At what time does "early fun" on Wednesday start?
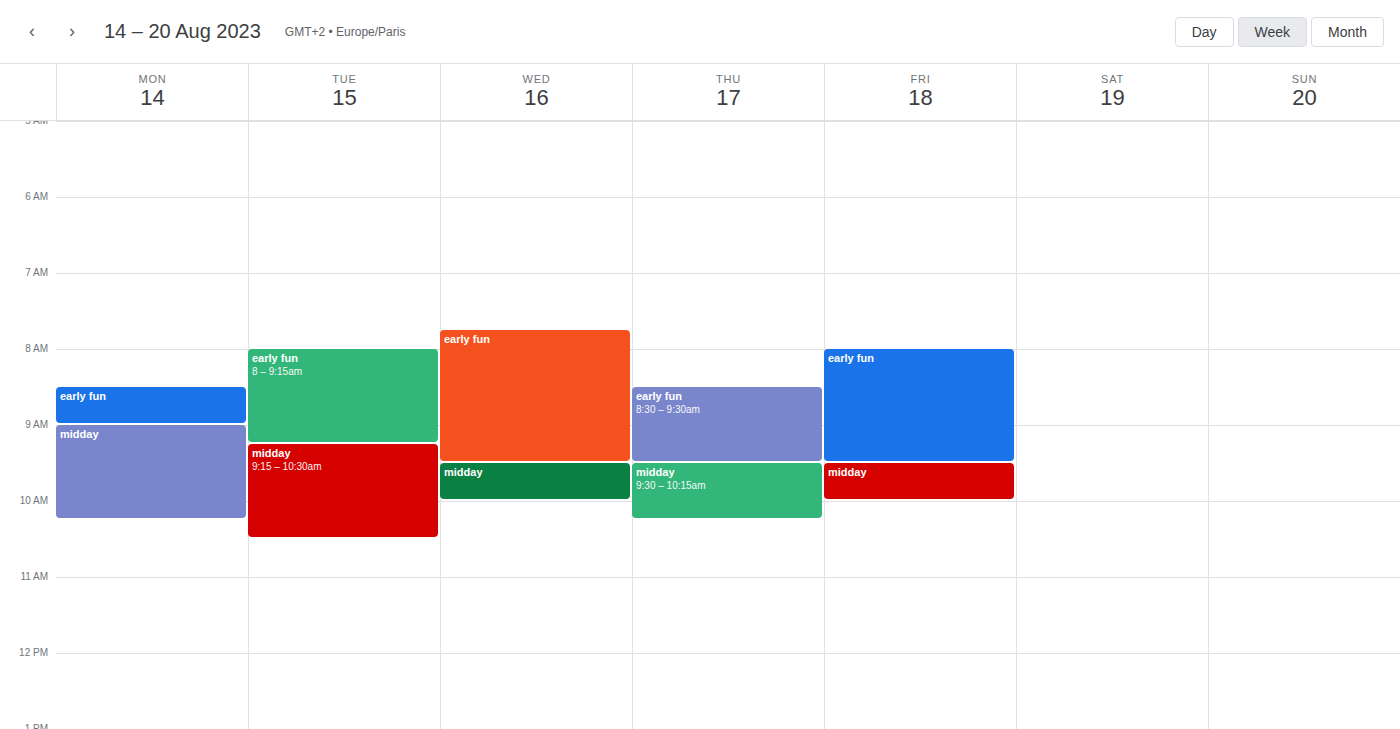
7:45 AM